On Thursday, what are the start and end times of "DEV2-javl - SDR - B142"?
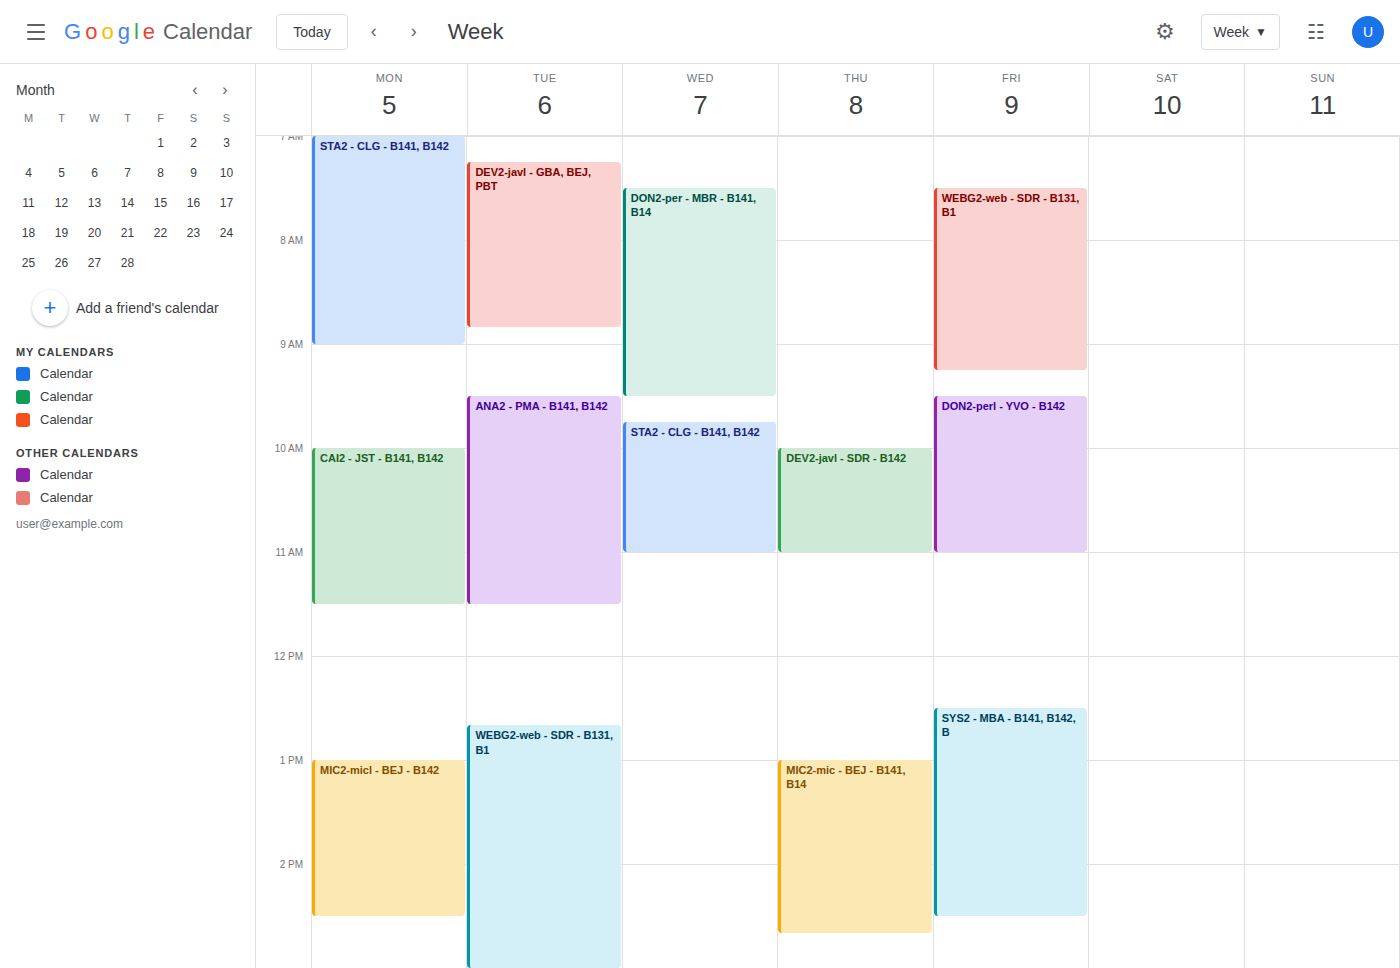
10:00 AM to 11:00 AM